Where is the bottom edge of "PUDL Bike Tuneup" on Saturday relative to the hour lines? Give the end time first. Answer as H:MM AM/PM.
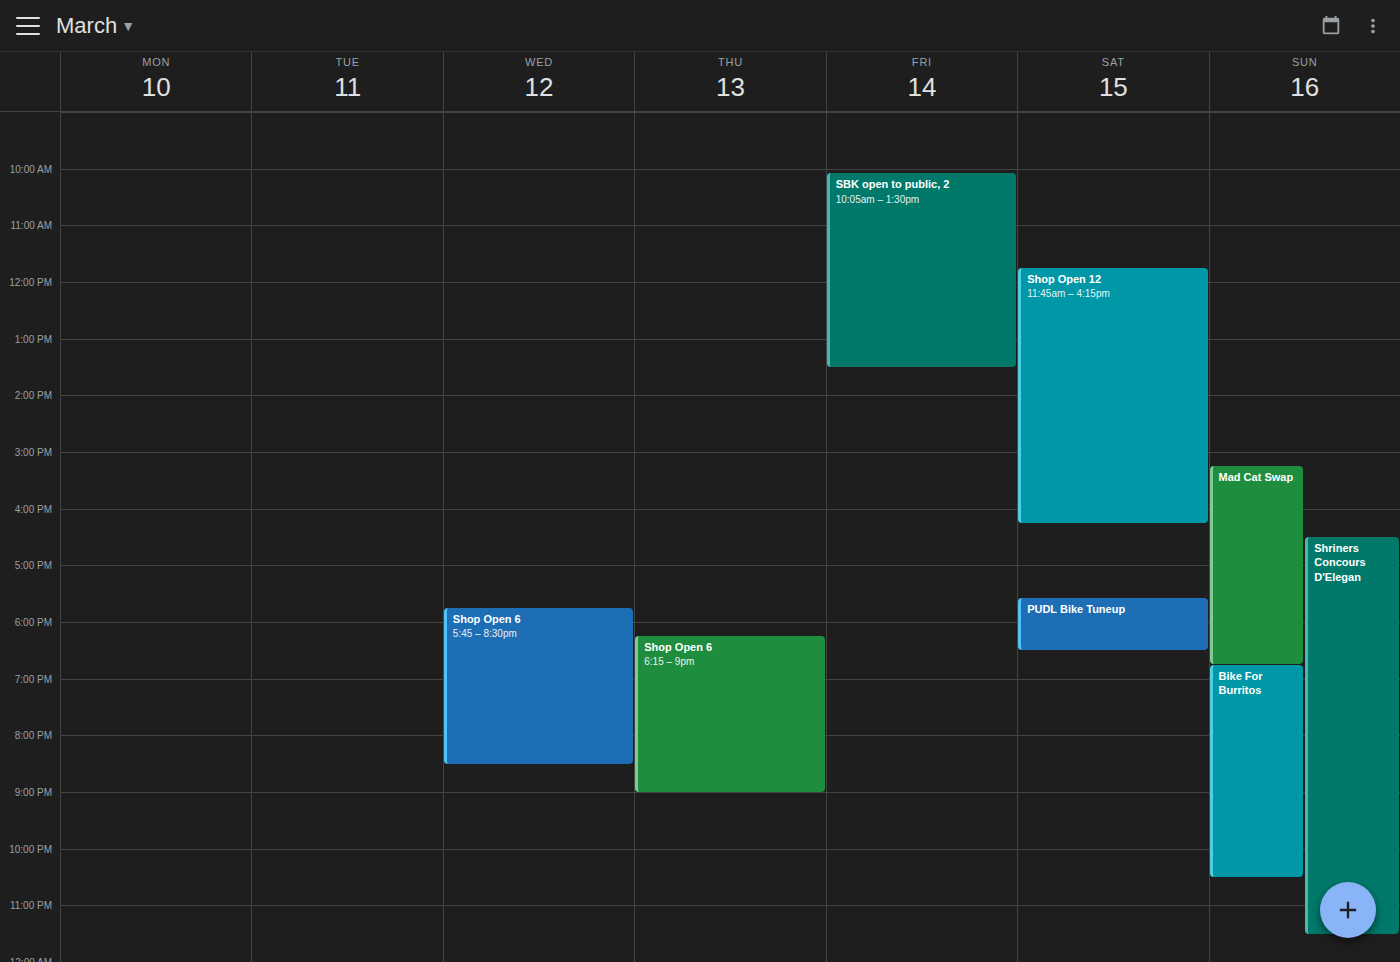
6:30 PM -- halfway between the 6 PM and 7 PM lines.